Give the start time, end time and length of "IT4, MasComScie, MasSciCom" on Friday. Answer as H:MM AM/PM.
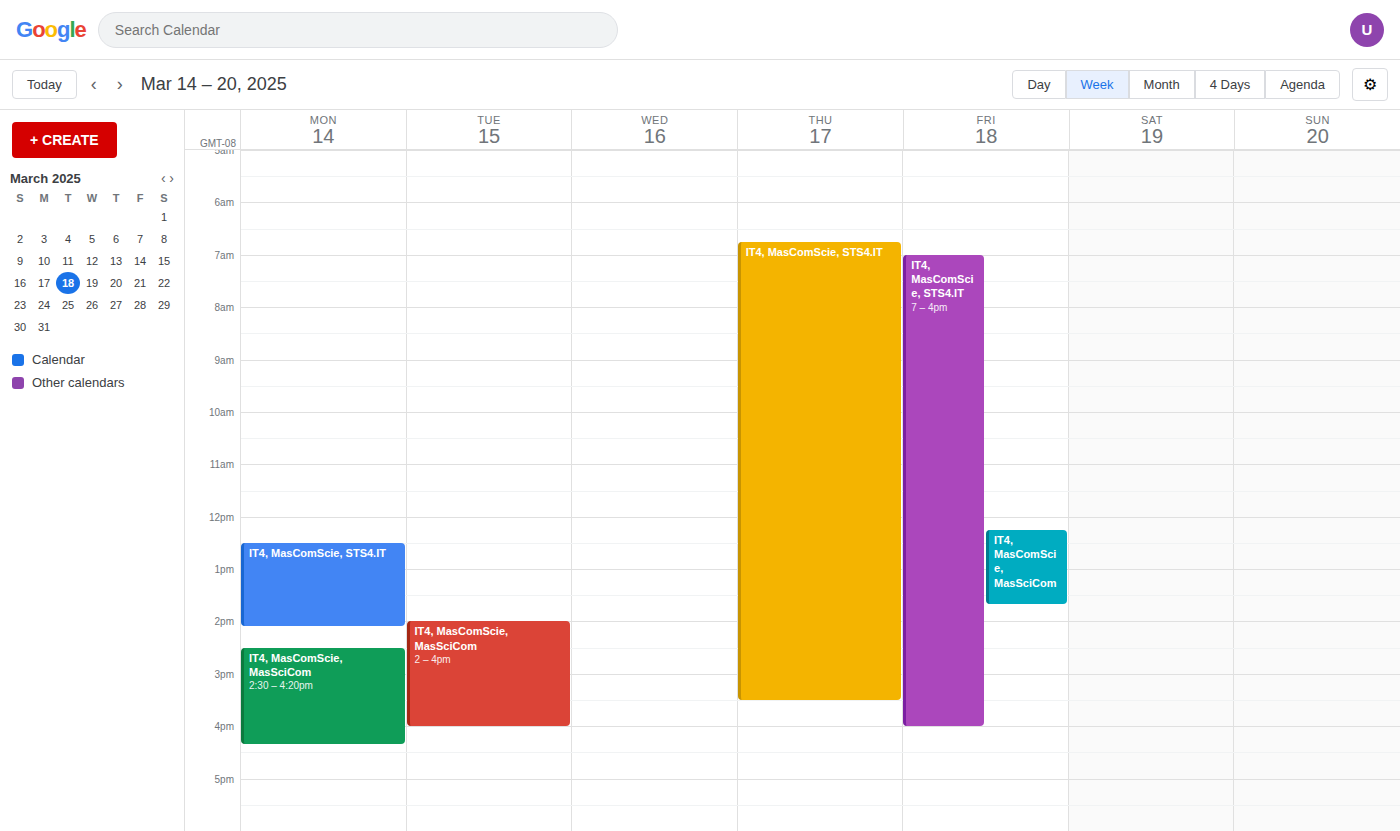
12:15 PM to 1:40 PM, 1 hour 25 minutes